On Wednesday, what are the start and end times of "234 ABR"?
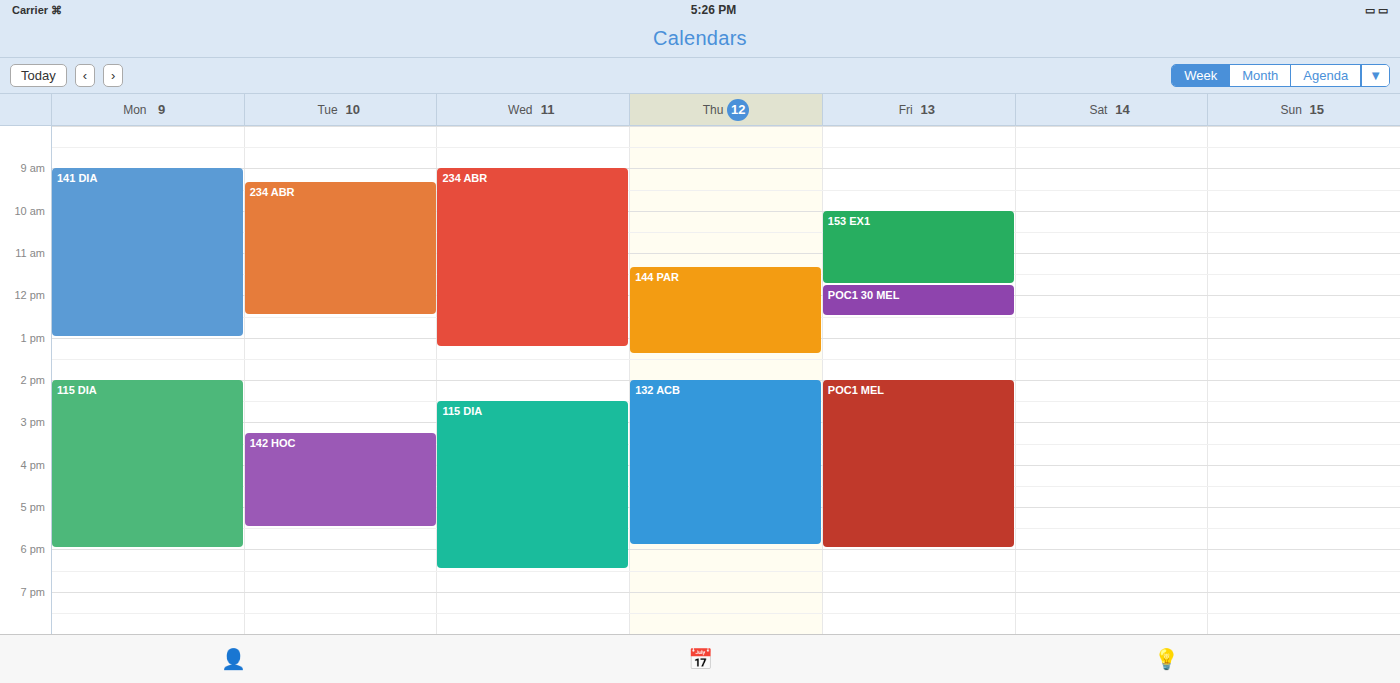
9:00 AM to 1:15 PM